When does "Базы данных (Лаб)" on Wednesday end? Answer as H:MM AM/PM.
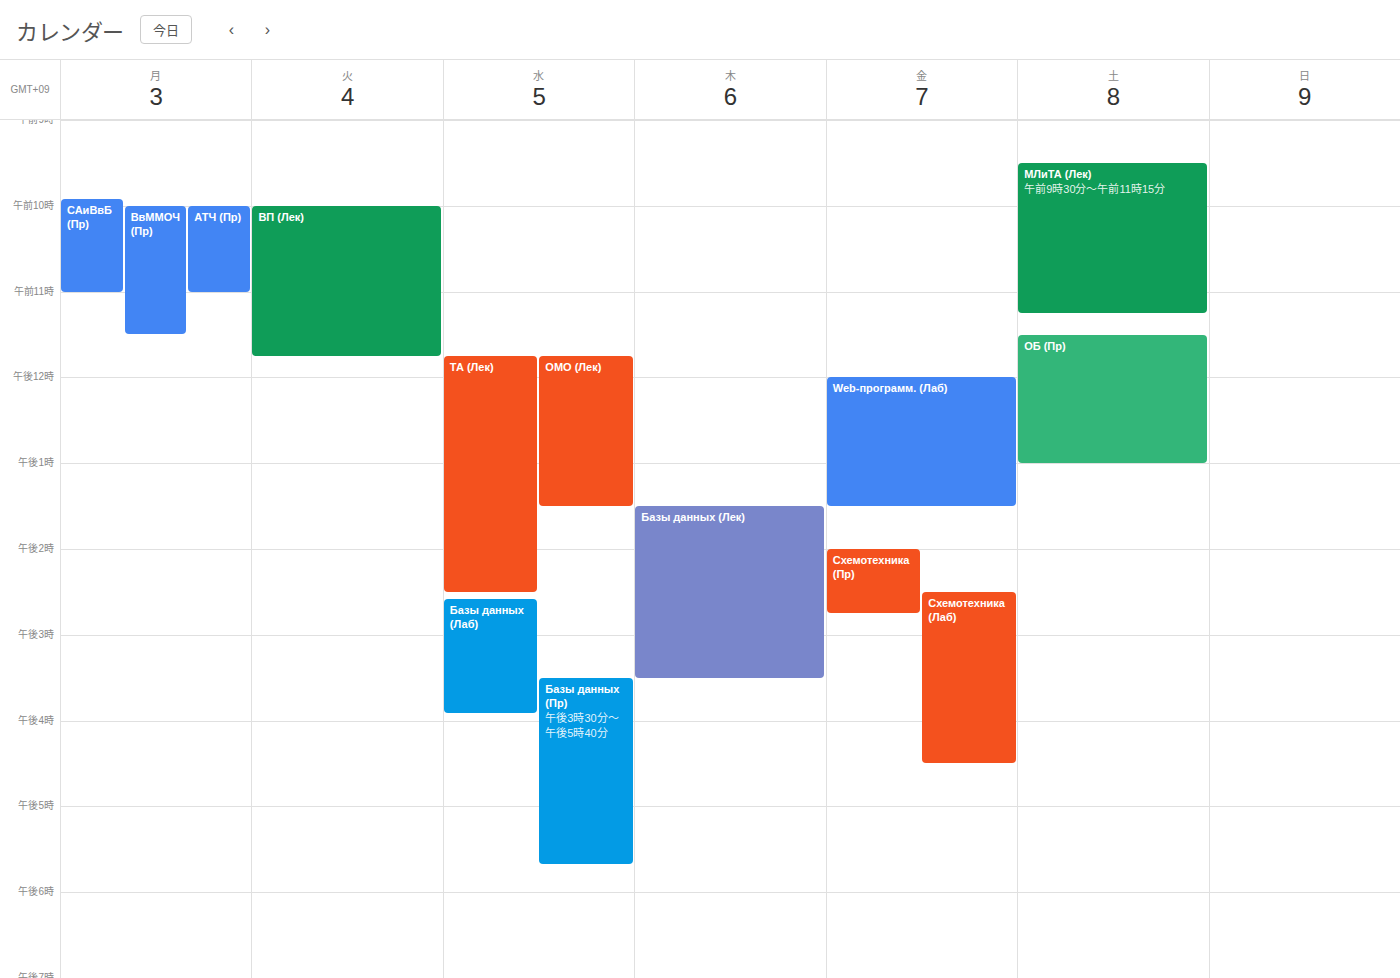
3:55 PM